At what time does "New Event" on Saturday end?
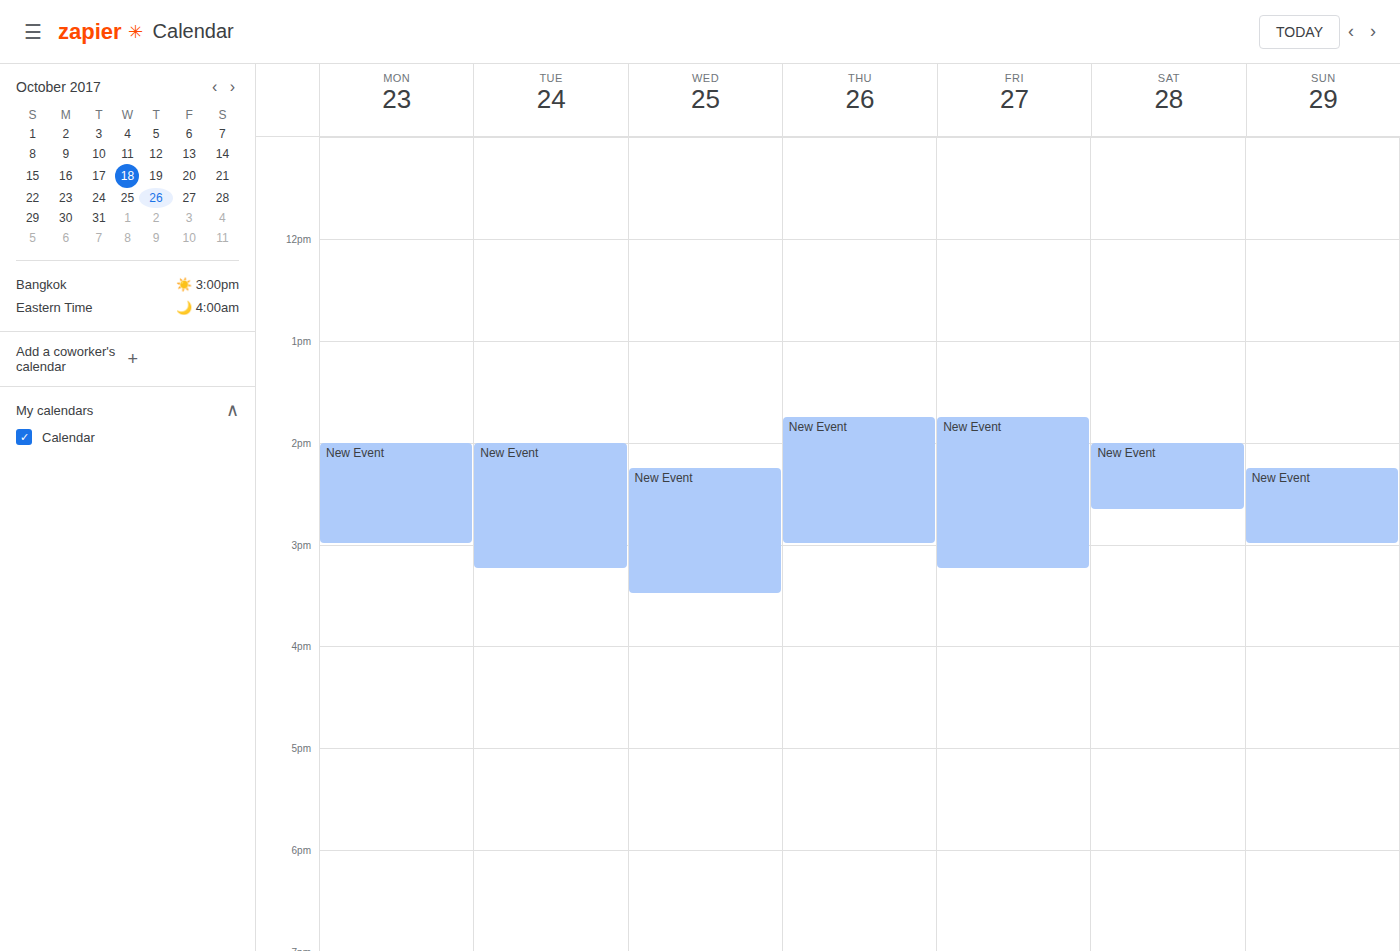
14:40